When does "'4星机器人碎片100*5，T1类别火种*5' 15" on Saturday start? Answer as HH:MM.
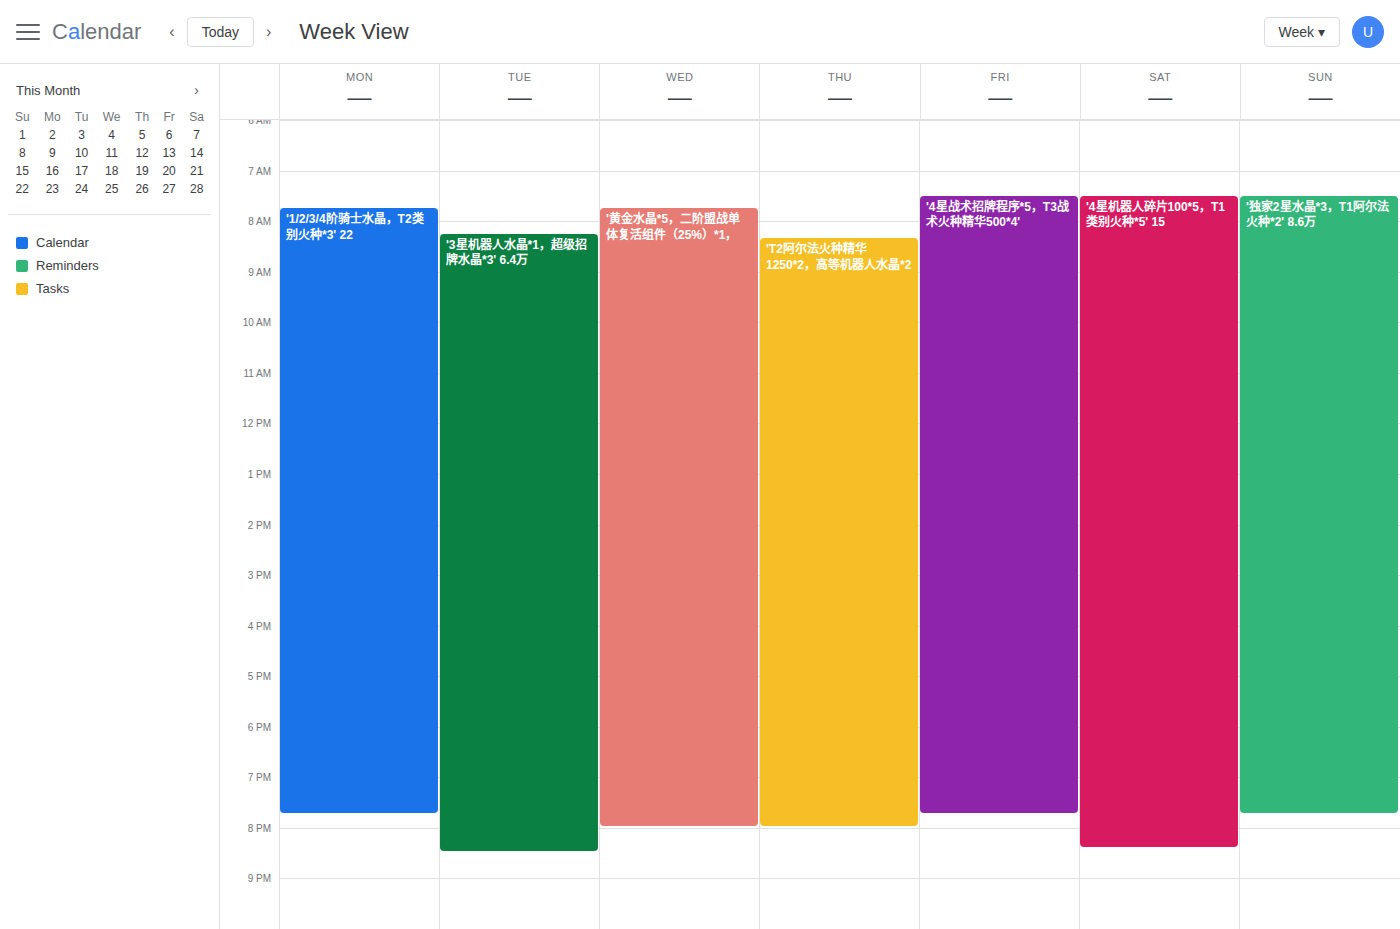
07:30